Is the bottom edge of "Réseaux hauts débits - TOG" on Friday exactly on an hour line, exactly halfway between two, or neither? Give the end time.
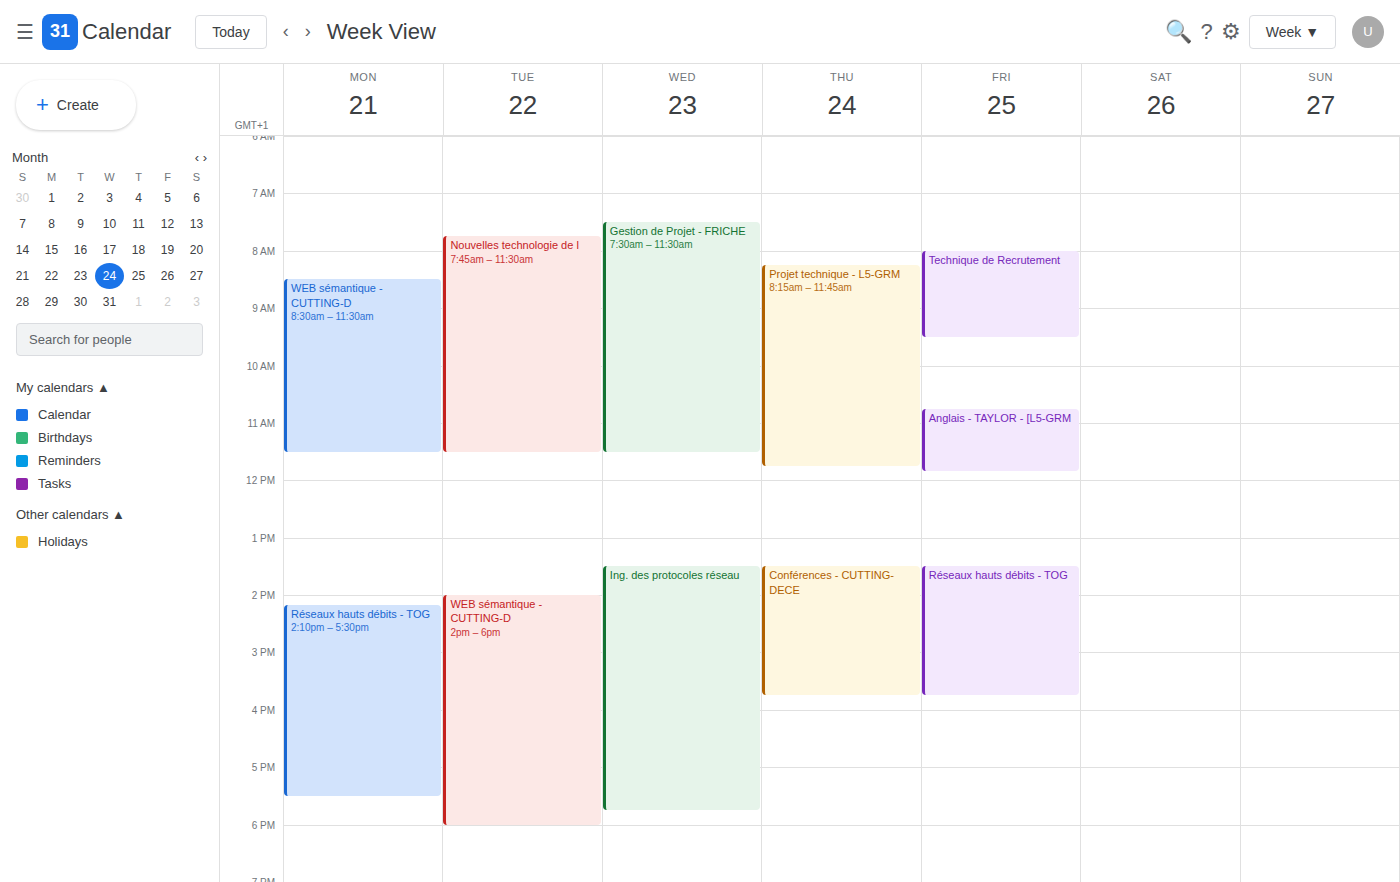
3:45 PM -- neither: three quarters of the way from the 3 PM line to the 4 PM line.